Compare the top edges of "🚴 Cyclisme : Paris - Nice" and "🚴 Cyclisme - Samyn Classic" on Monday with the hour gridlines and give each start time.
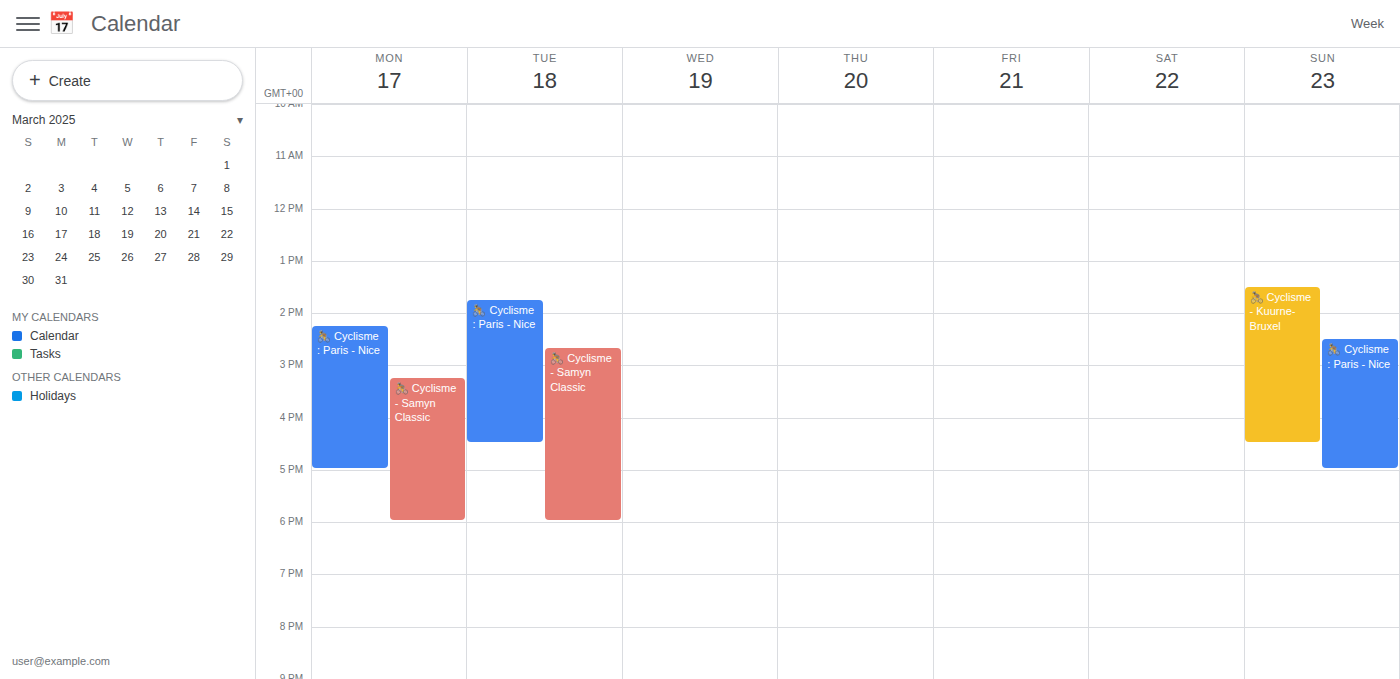
"🚴 Cyclisme : Paris - Nice": 2:15 PM, neither: a quarter of the way from the 2 PM line to the 3 PM line. "🚴 Cyclisme - Samyn Classic": 3:15 PM, neither: a quarter of the way from the 3 PM line to the 4 PM line.